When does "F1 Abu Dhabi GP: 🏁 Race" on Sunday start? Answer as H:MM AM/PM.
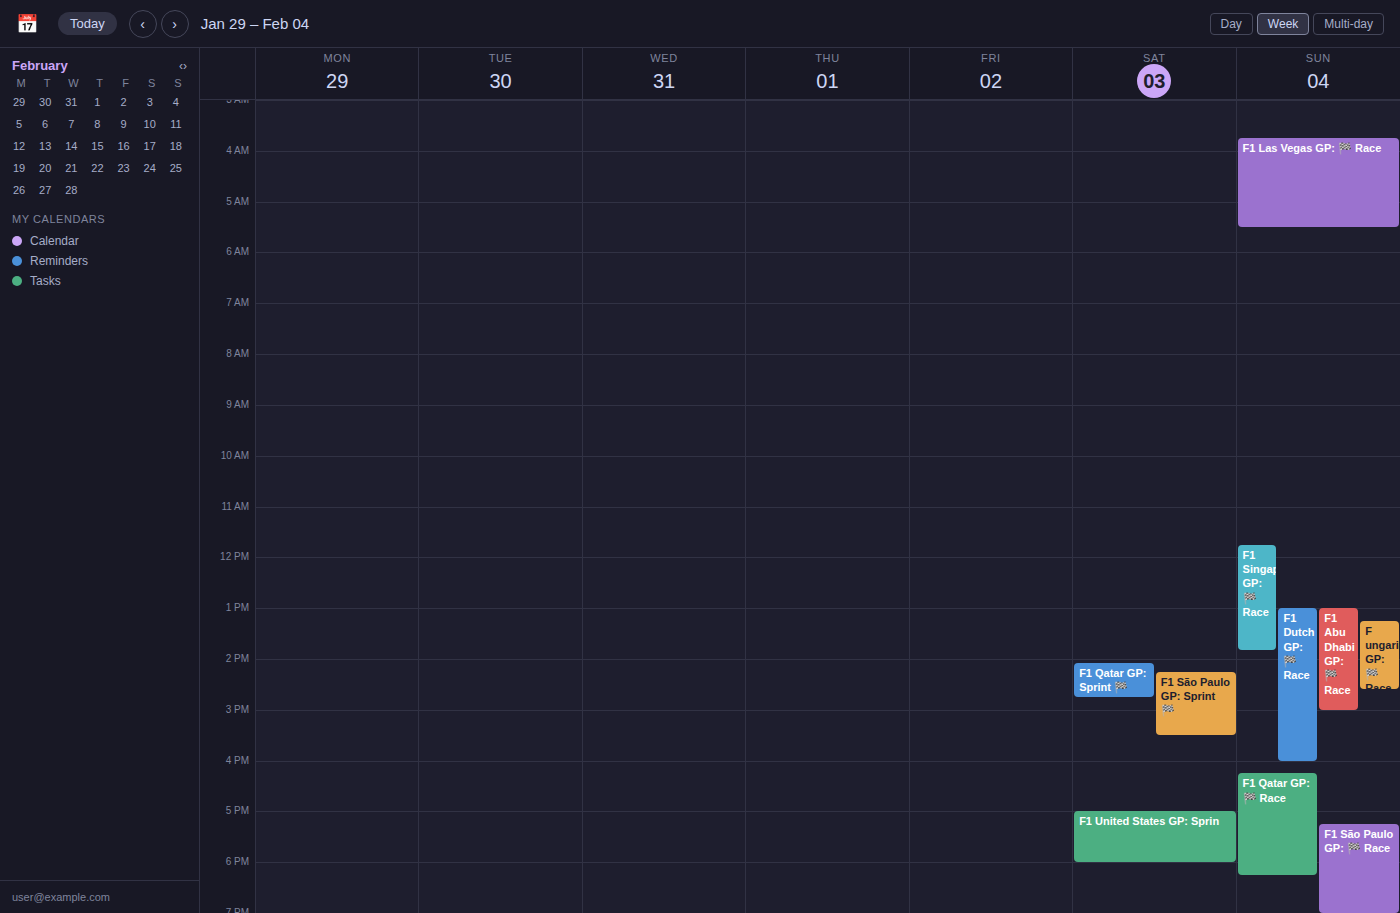
1:00 PM